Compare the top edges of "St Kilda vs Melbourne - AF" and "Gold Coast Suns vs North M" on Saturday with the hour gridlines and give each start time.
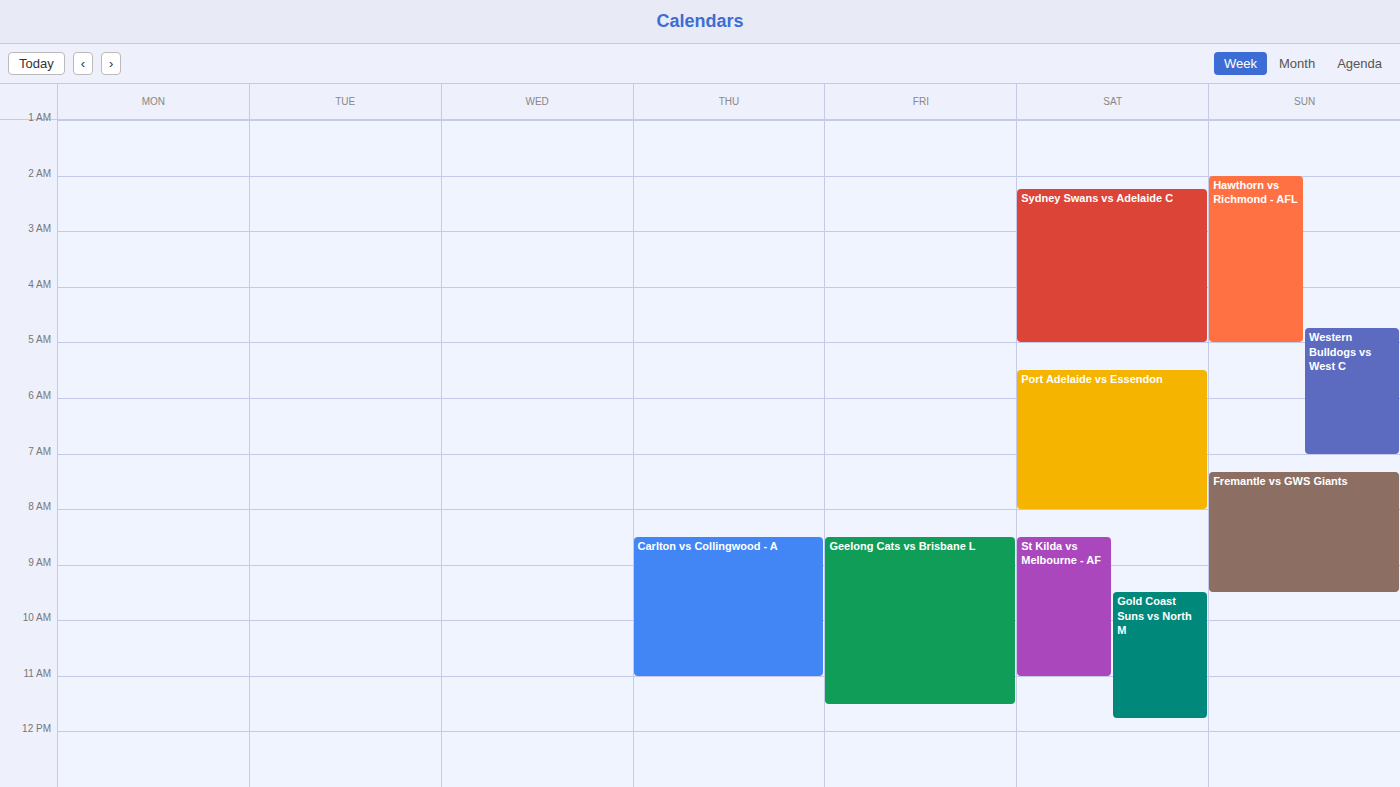
"St Kilda vs Melbourne - AF": 8:30 AM, halfway between the 8 AM and 9 AM lines. "Gold Coast Suns vs North M": 9:30 AM, halfway between the 9 AM and 10 AM lines.